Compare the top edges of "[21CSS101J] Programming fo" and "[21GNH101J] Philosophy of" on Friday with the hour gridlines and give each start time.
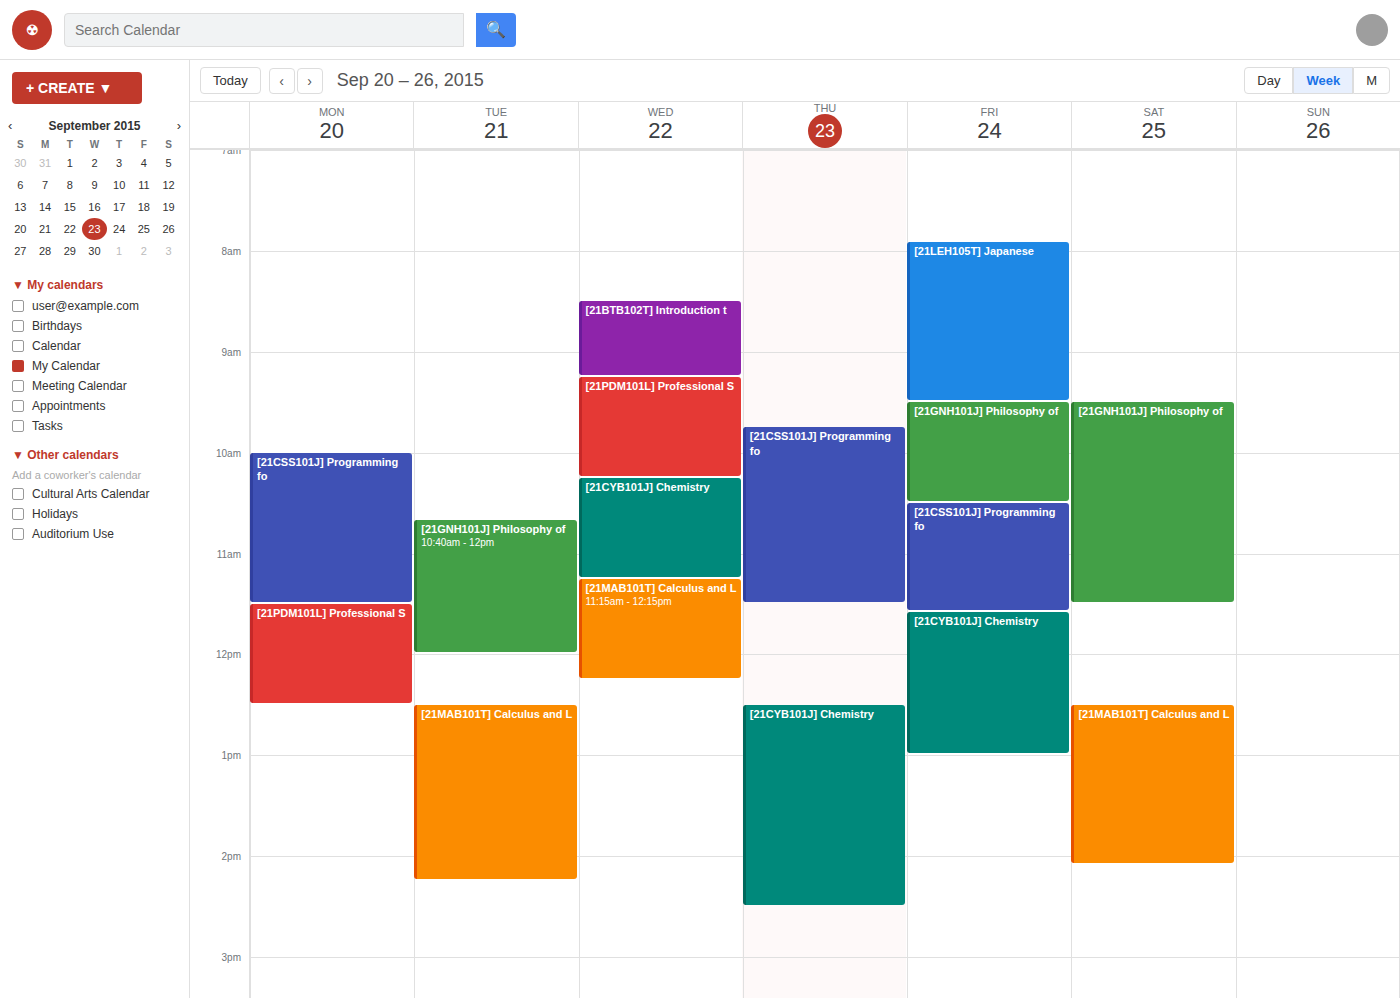
"[21CSS101J] Programming fo": 10:30 AM, halfway between the 10 AM and 11 AM lines. "[21GNH101J] Philosophy of": 9:30 AM, halfway between the 9 AM and 10 AM lines.